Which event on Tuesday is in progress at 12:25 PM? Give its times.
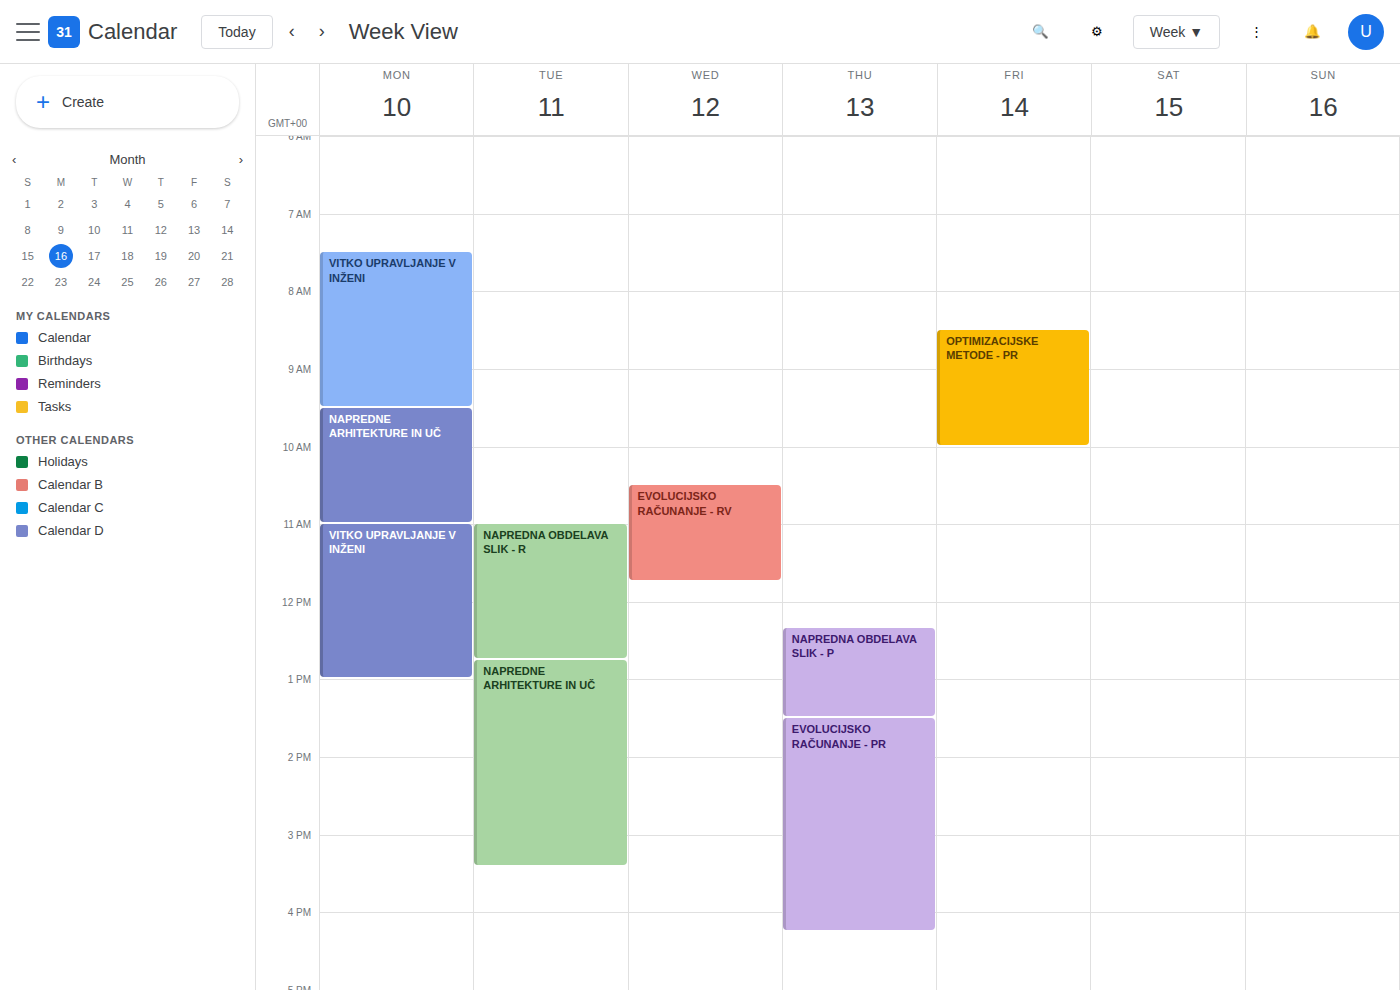
"NAPREDNA OBDELAVA SLIK - R", 11:00 AM to 12:45 PM